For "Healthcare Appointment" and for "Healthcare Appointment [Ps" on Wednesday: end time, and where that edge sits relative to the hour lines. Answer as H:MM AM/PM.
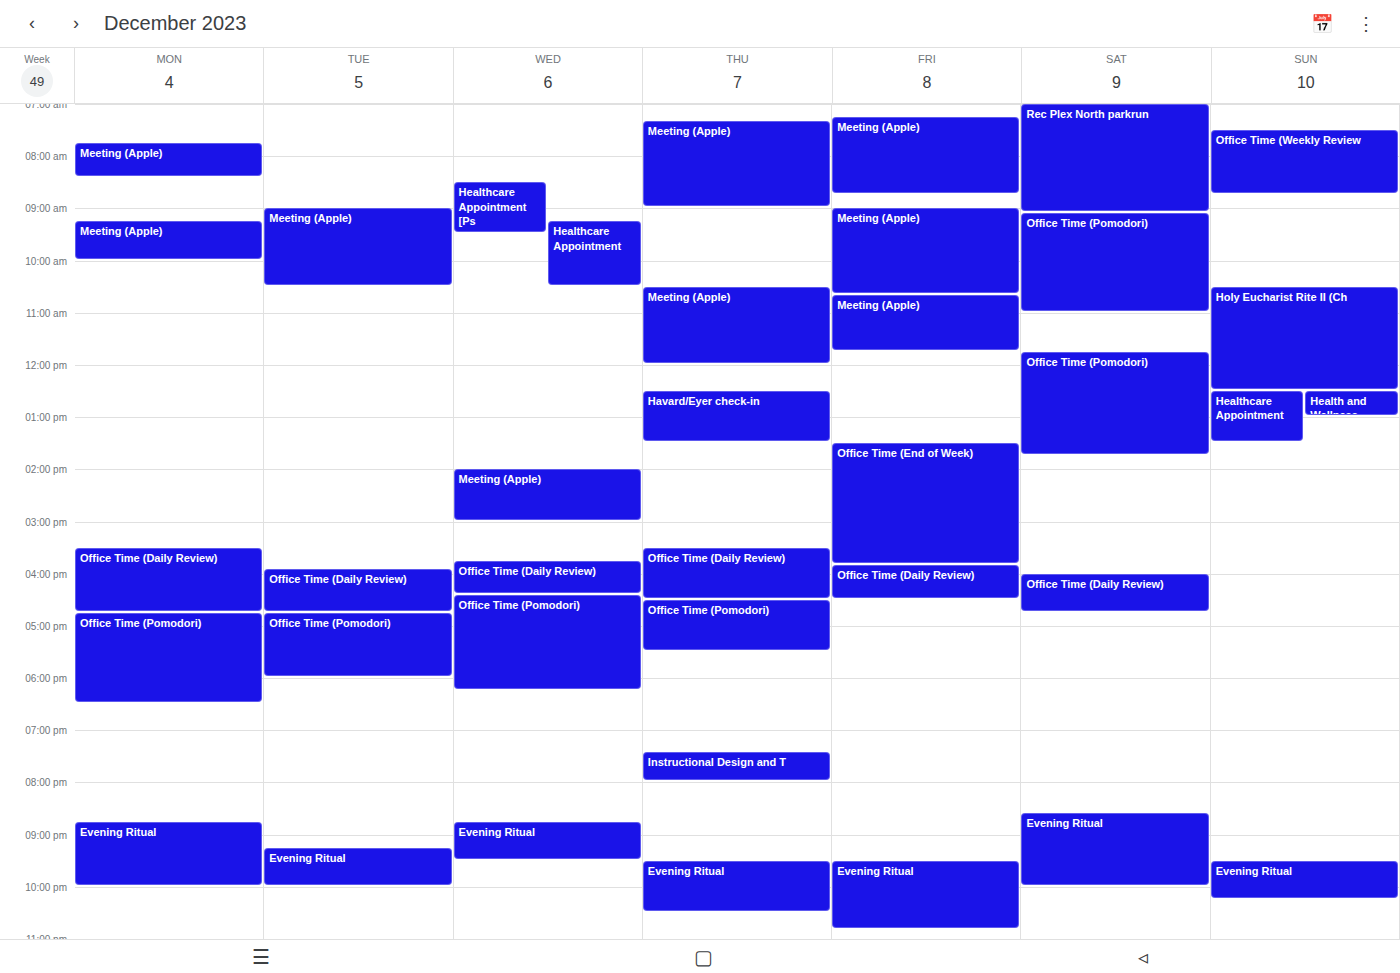
"Healthcare Appointment": 10:30 AM, halfway between the 10 AM and 11 AM lines. "Healthcare Appointment [Ps": 9:30 AM, halfway between the 9 AM and 10 AM lines.